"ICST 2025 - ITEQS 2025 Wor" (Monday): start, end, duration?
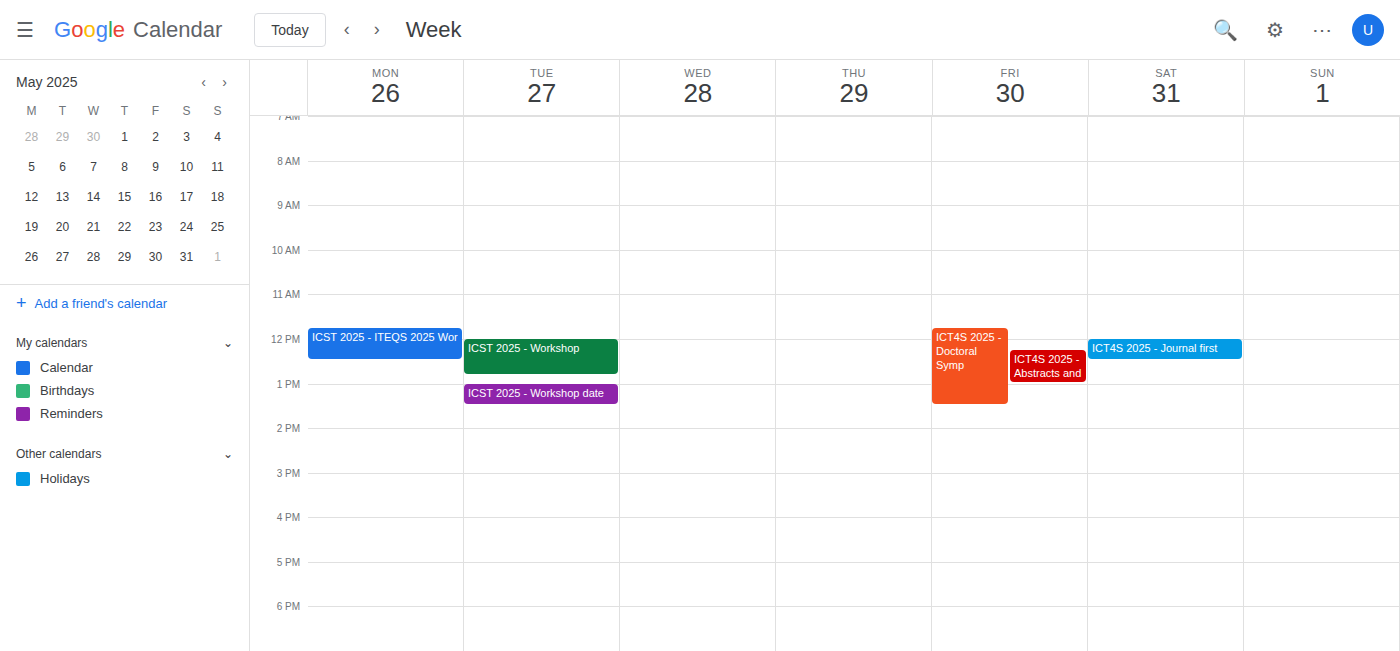
11:45 AM to 12:30 PM, 45 minutes